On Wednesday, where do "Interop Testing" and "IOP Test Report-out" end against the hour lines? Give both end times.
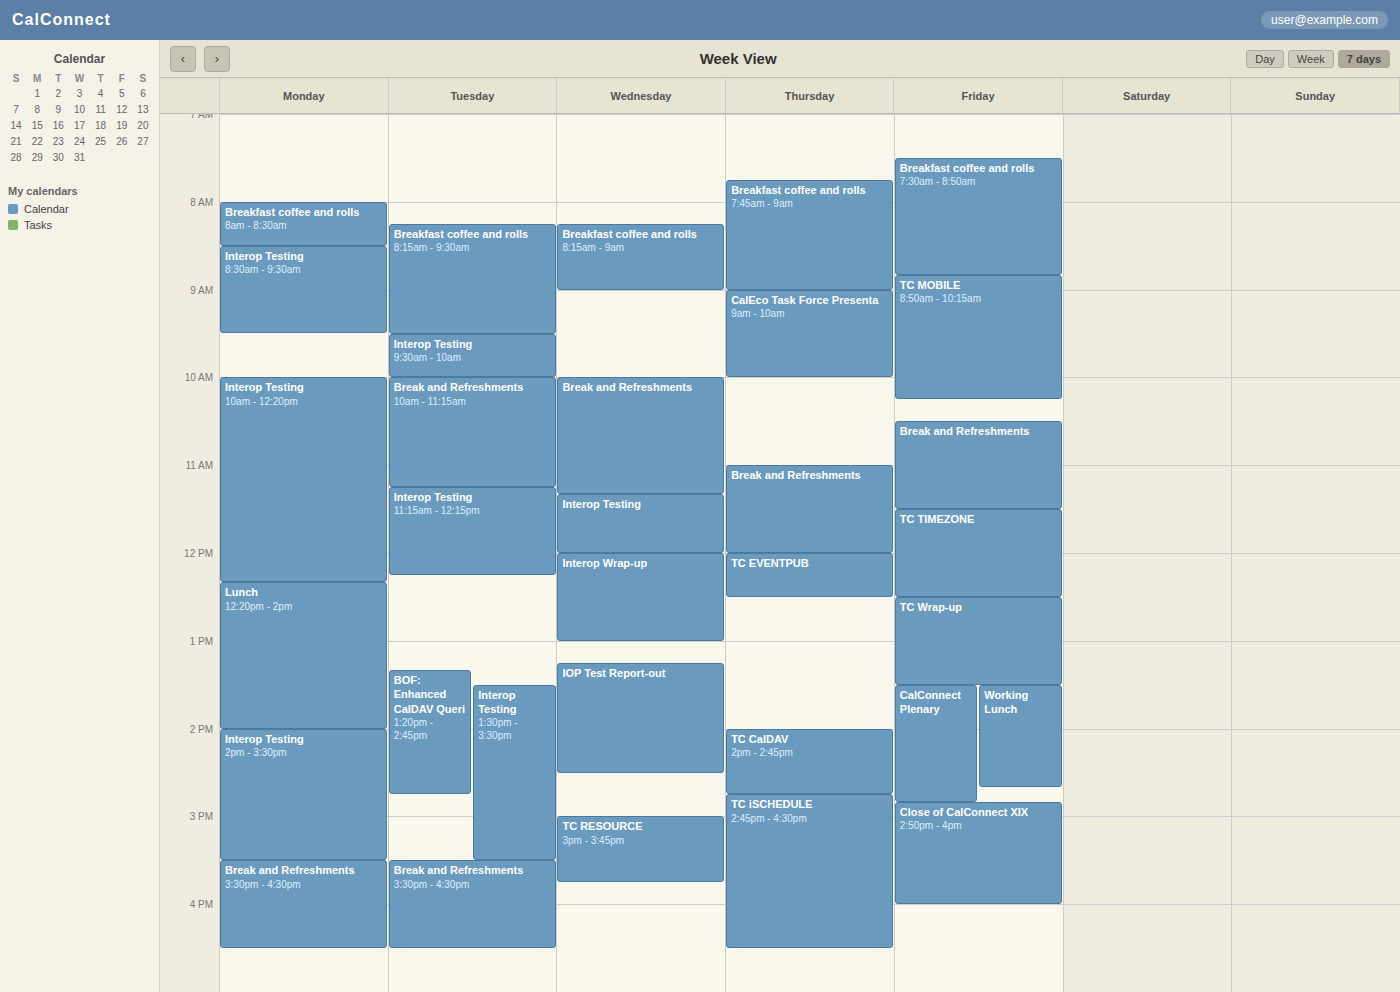
"Interop Testing": 12:00 PM, exactly on the 12 PM line. "IOP Test Report-out": 2:30 PM, halfway between the 2 PM and 3 PM lines.